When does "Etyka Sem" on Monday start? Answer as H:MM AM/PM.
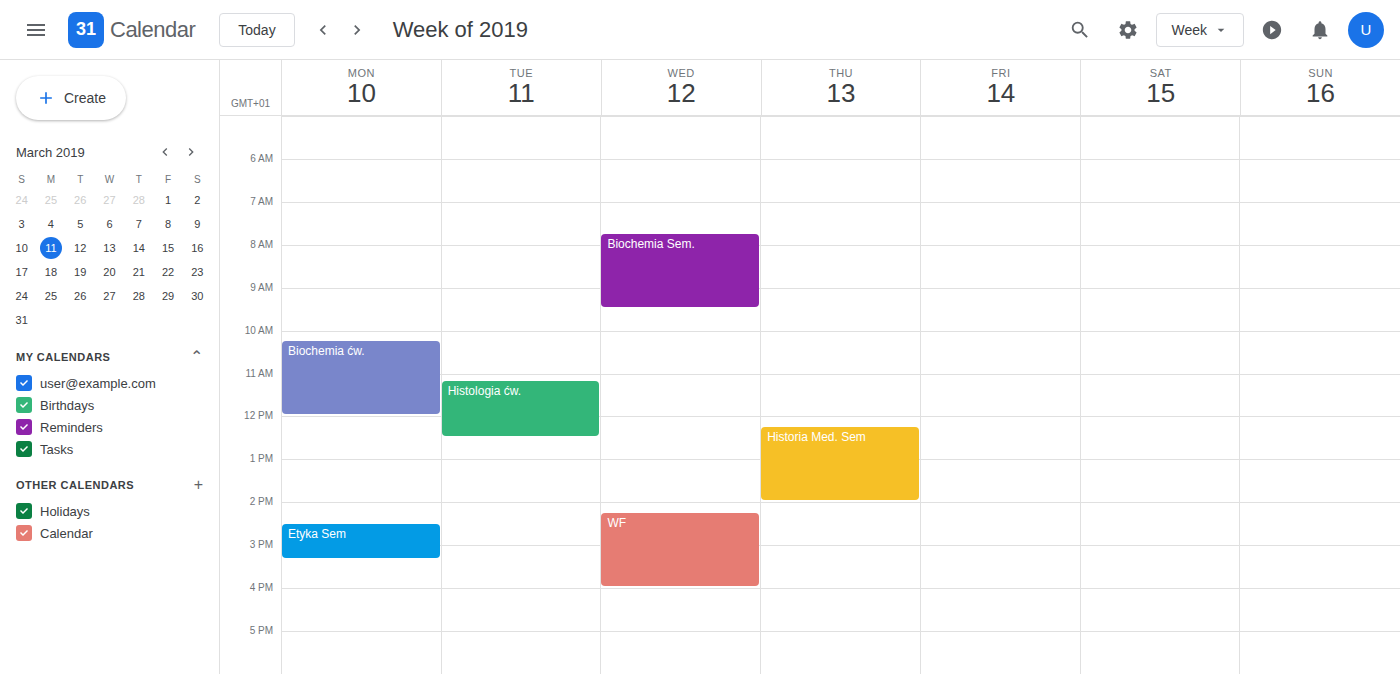
2:30 PM